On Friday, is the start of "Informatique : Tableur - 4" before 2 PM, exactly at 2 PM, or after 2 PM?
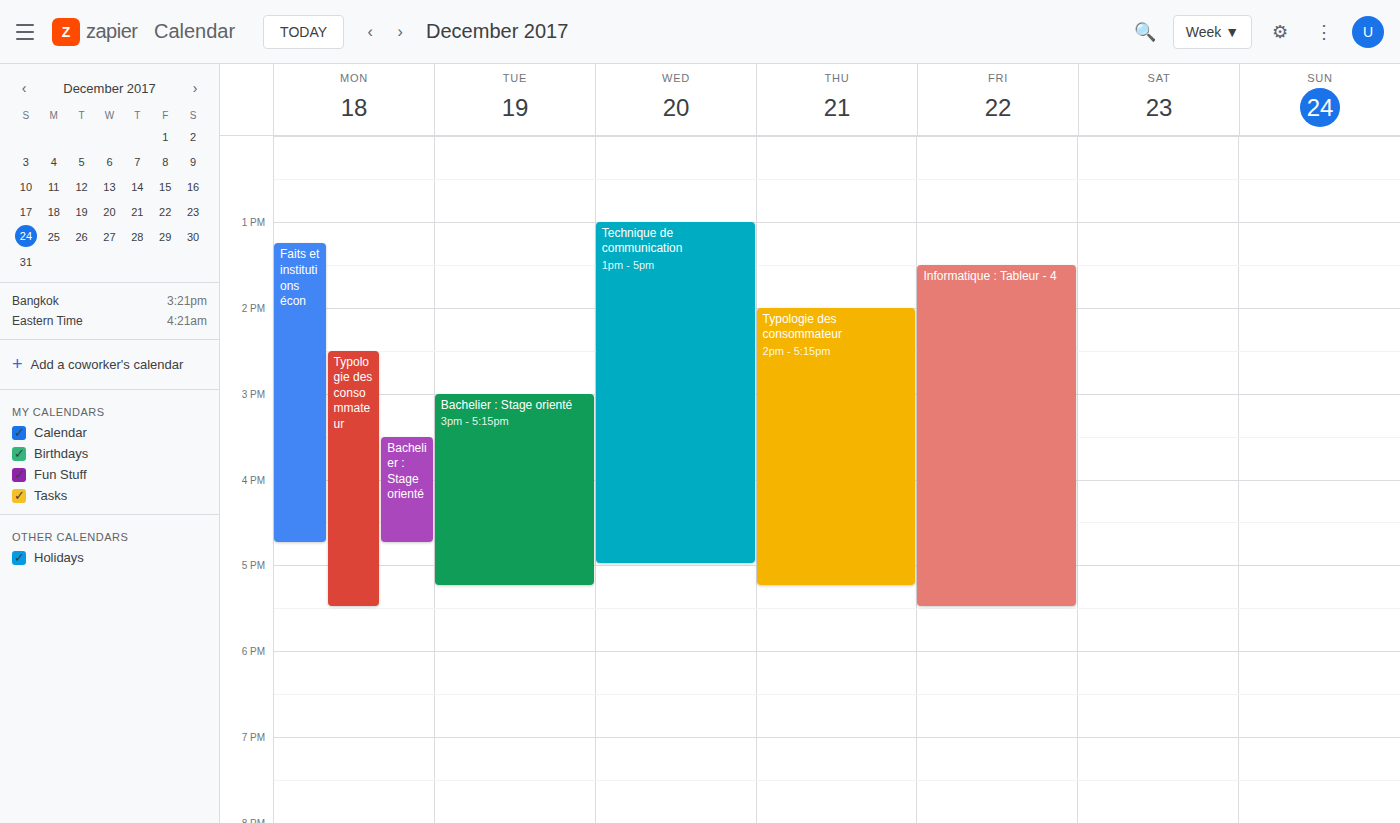
1:30 PM -- before 2 PM, 30 minutes above the 2 PM line.